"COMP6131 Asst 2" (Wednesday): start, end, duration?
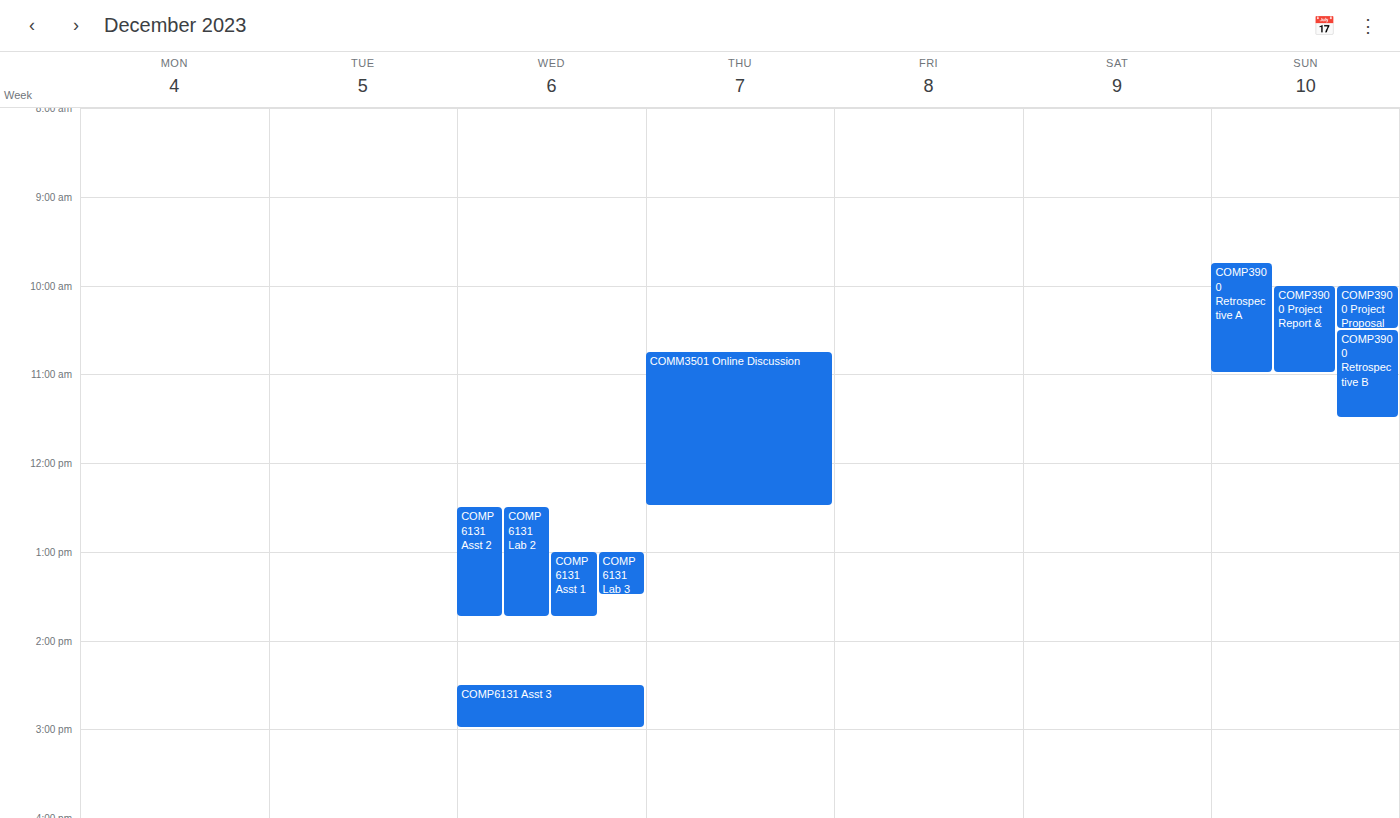
12:30 to 13:45, 1 hour 15 minutes